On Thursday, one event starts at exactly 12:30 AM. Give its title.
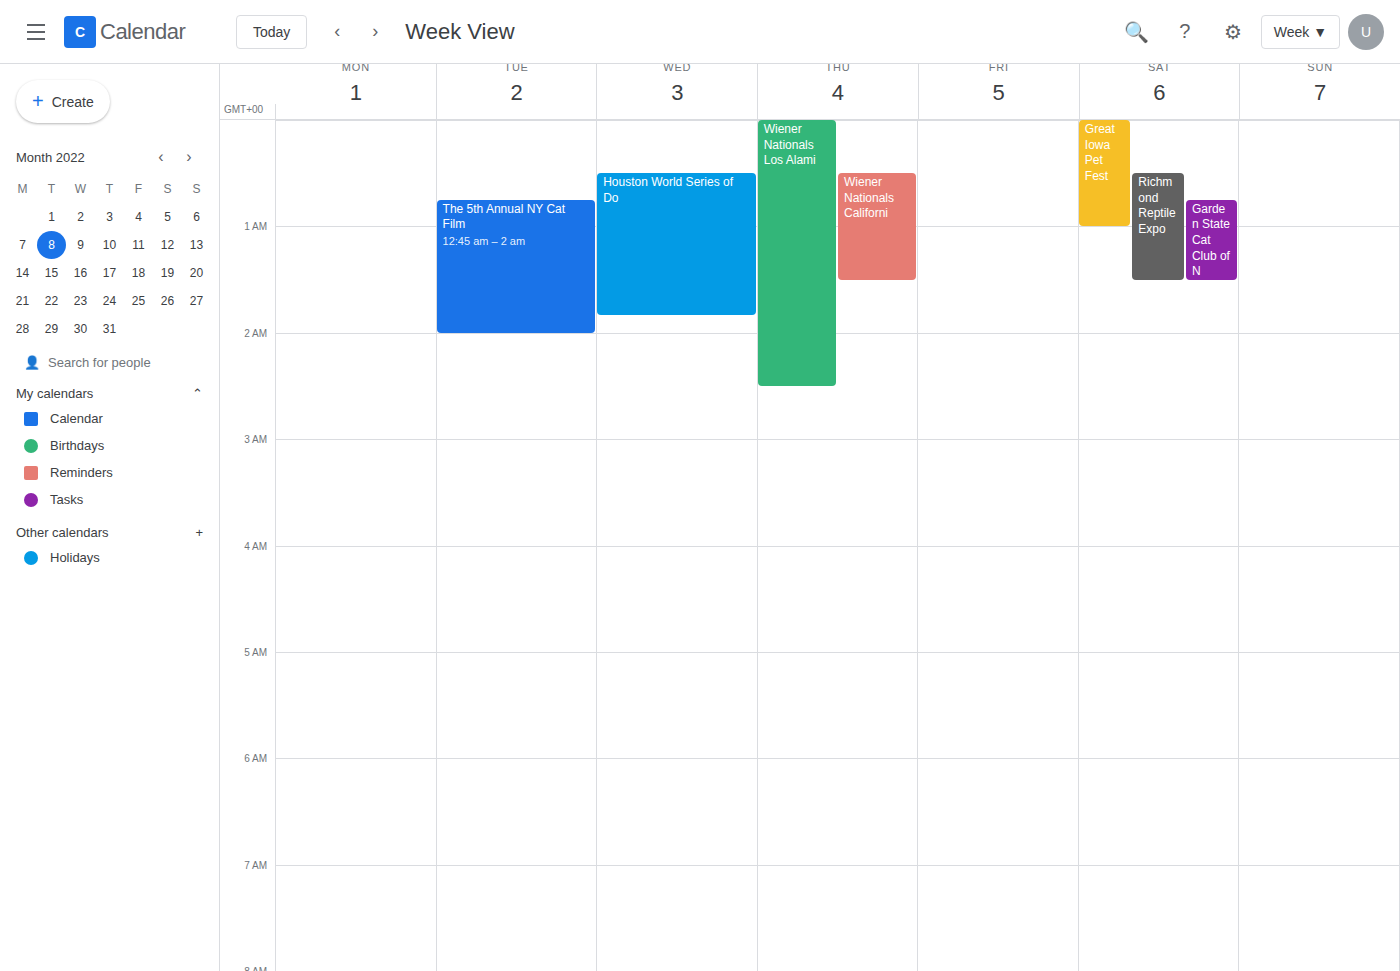
"Wiener Nationals Californi"